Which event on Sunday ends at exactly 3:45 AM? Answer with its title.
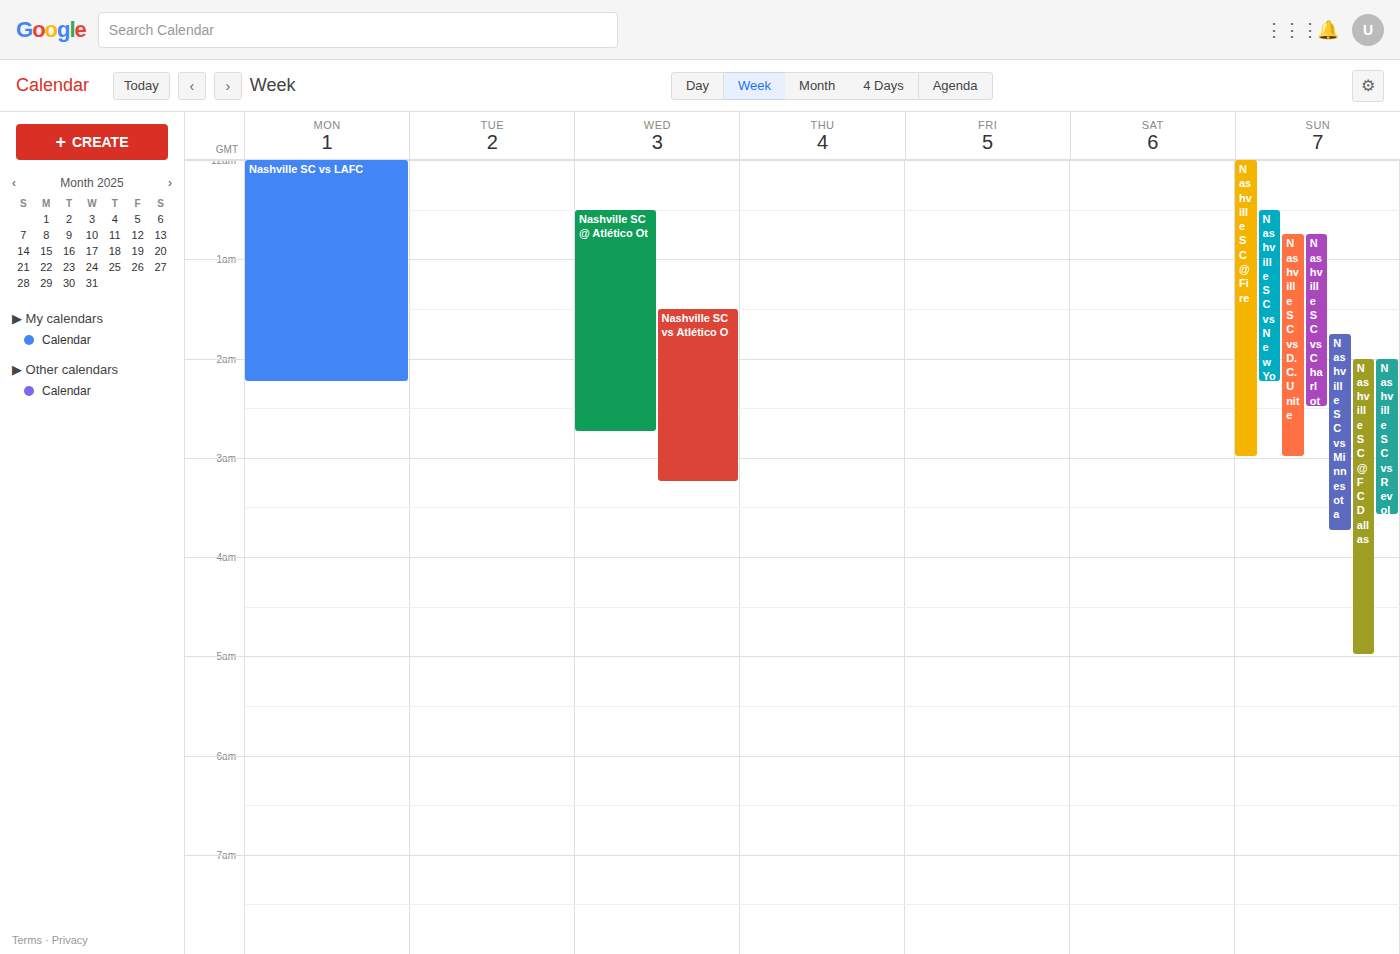
"Nashville SC vs Minnesota"